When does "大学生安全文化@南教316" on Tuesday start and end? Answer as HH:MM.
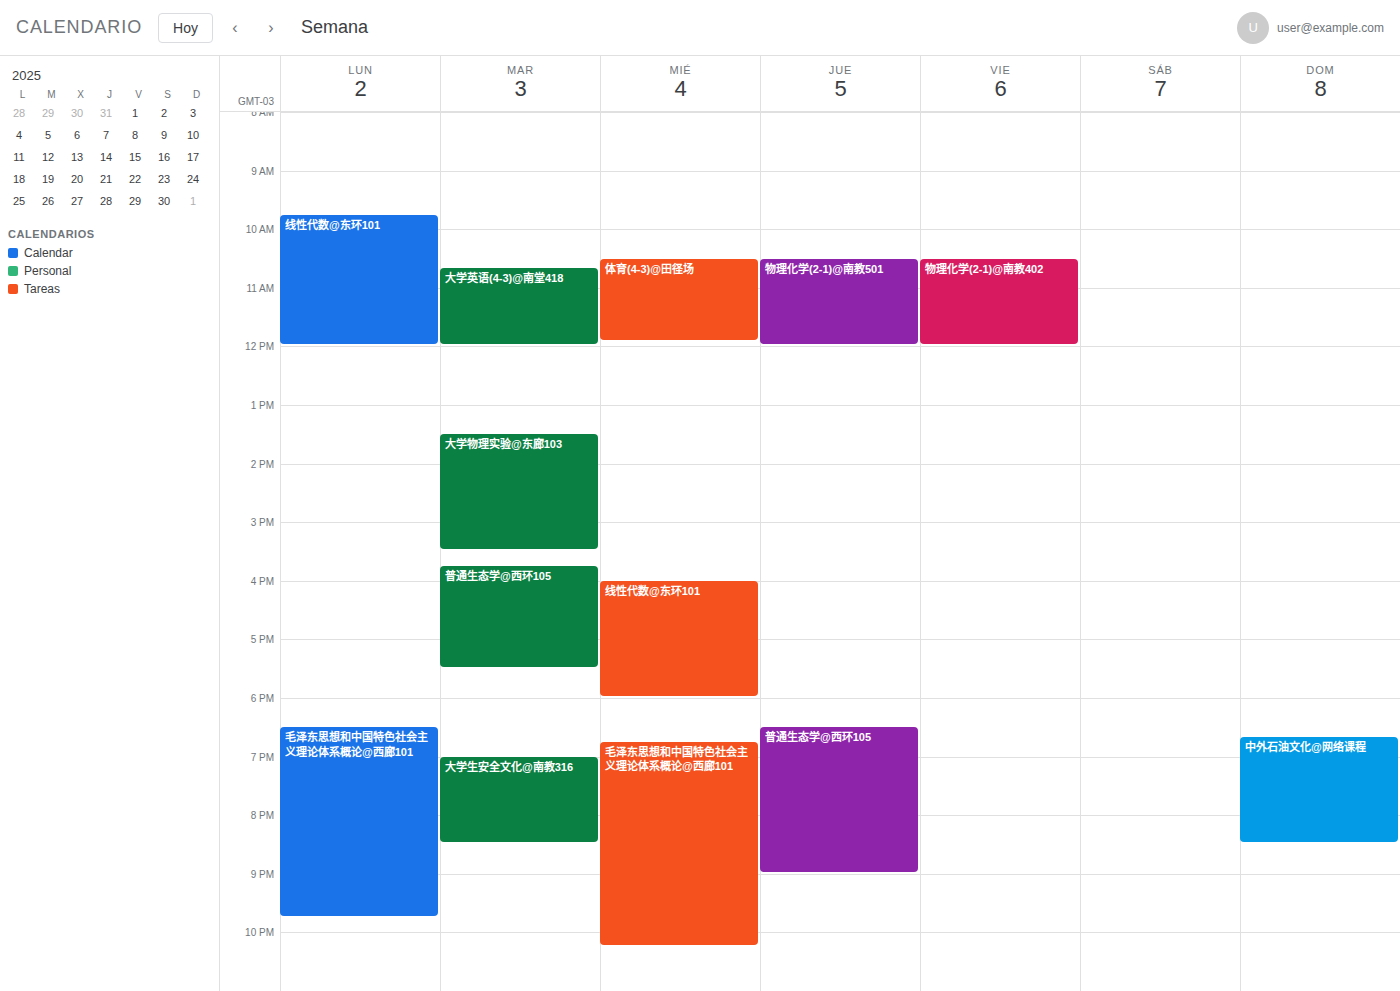
19:00 to 20:30